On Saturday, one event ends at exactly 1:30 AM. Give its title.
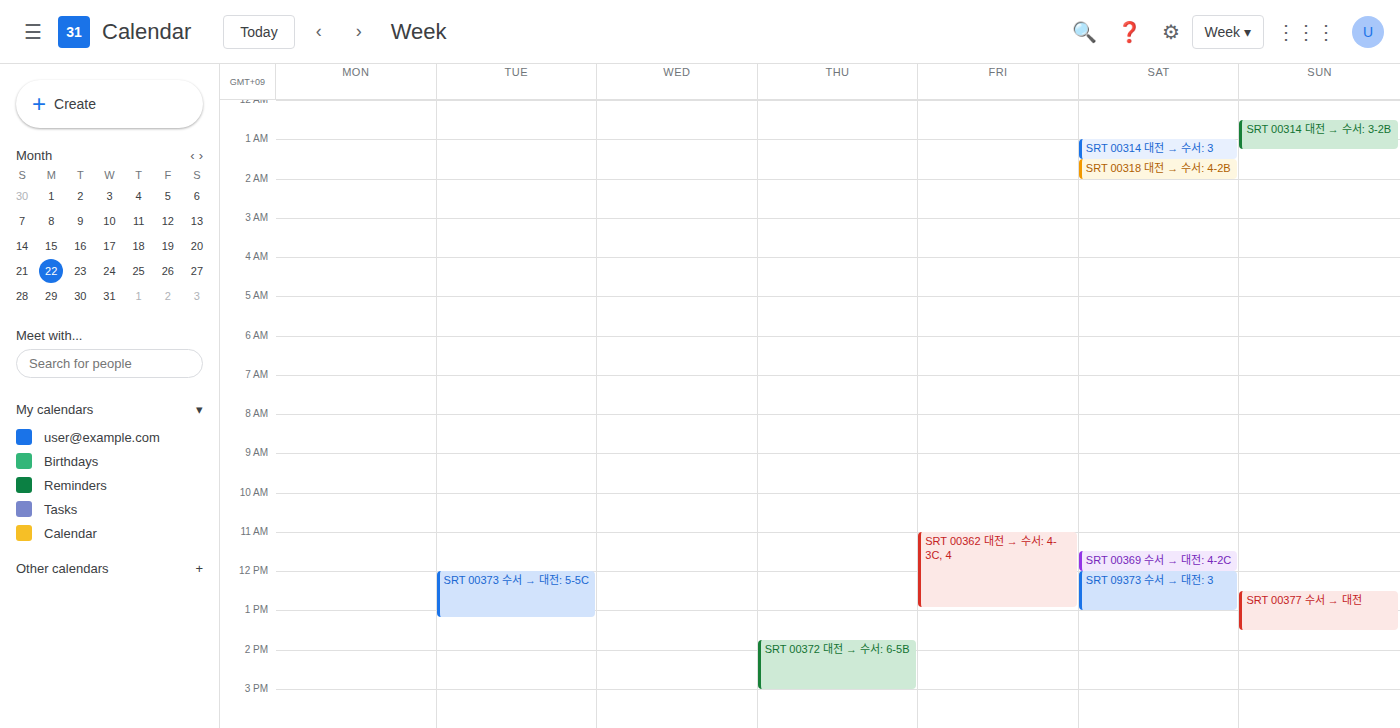
"SRT 00314 대전 → 수서: 3"